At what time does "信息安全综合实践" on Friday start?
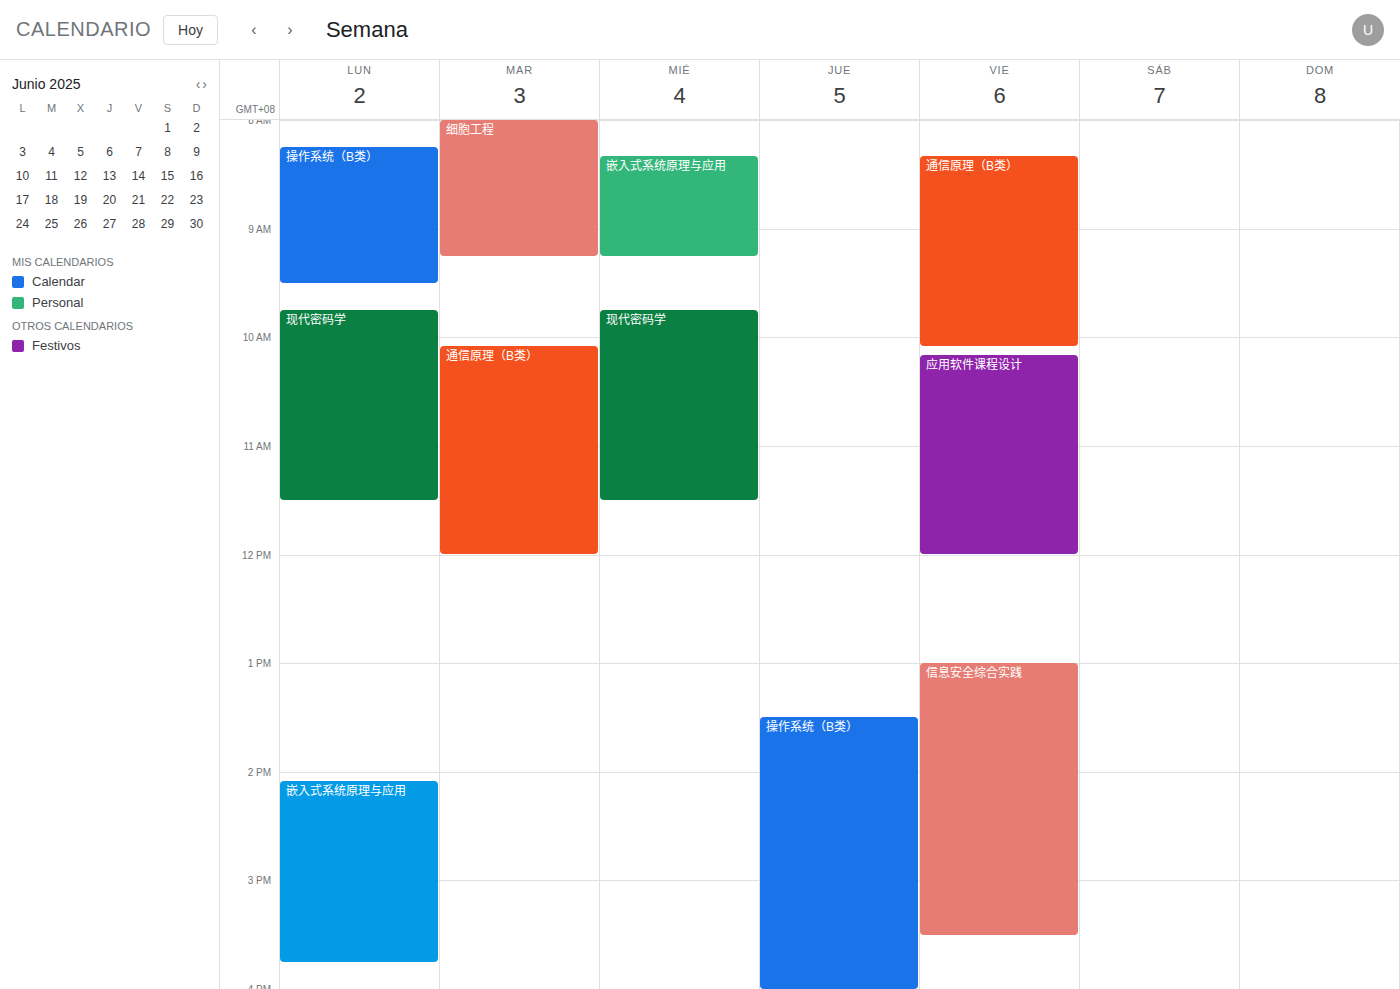
13:00